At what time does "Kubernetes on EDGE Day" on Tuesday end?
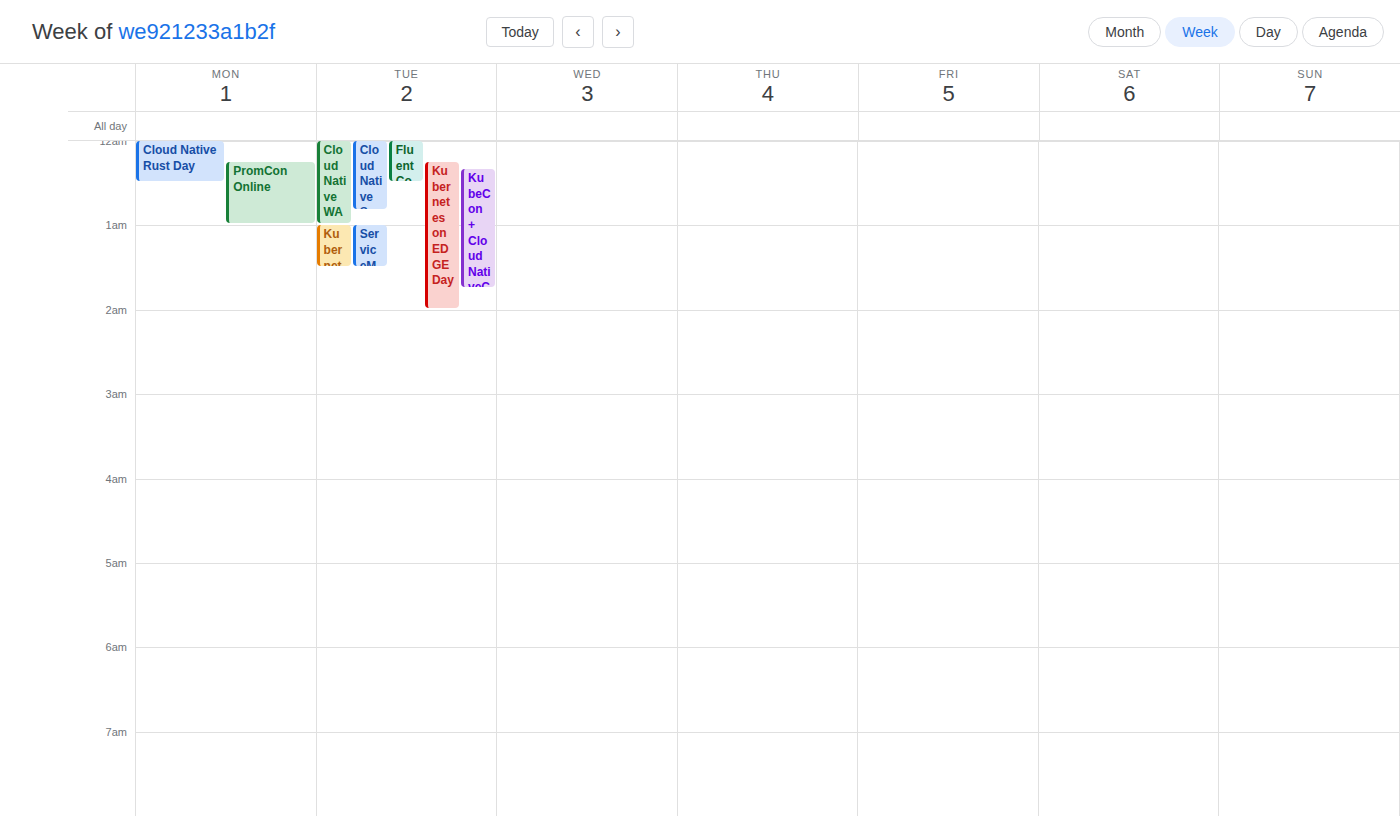
2:00 AM